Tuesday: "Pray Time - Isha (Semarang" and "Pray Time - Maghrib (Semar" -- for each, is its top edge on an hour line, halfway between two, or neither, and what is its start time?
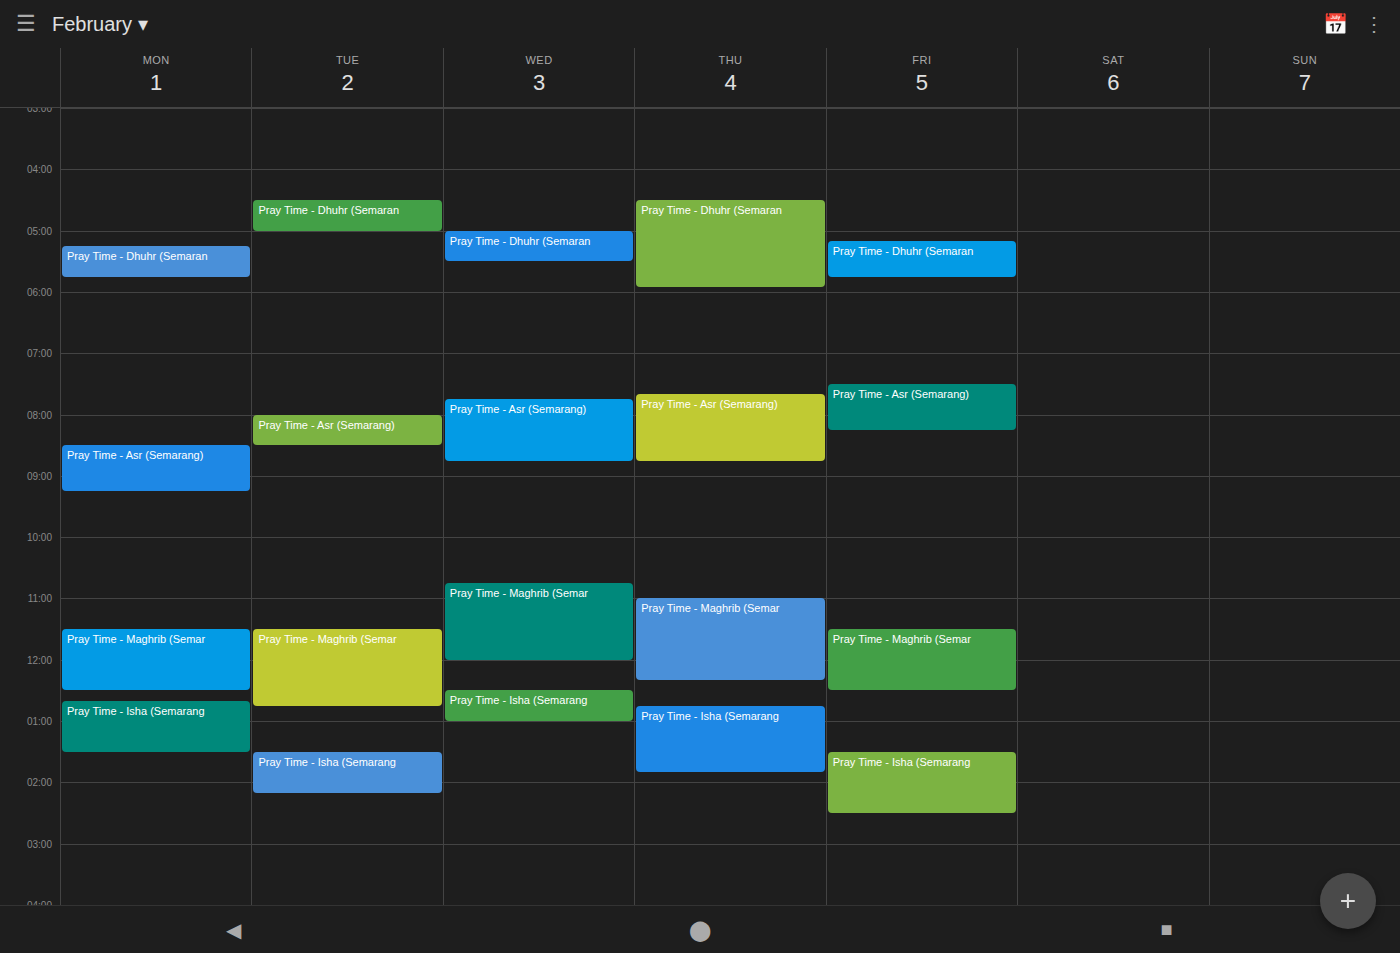
"Pray Time - Isha (Semarang": 1:30 PM, halfway between the 1 PM and 2 PM lines. "Pray Time - Maghrib (Semar": 11:30 AM, halfway between the 11 AM and 12 PM lines.